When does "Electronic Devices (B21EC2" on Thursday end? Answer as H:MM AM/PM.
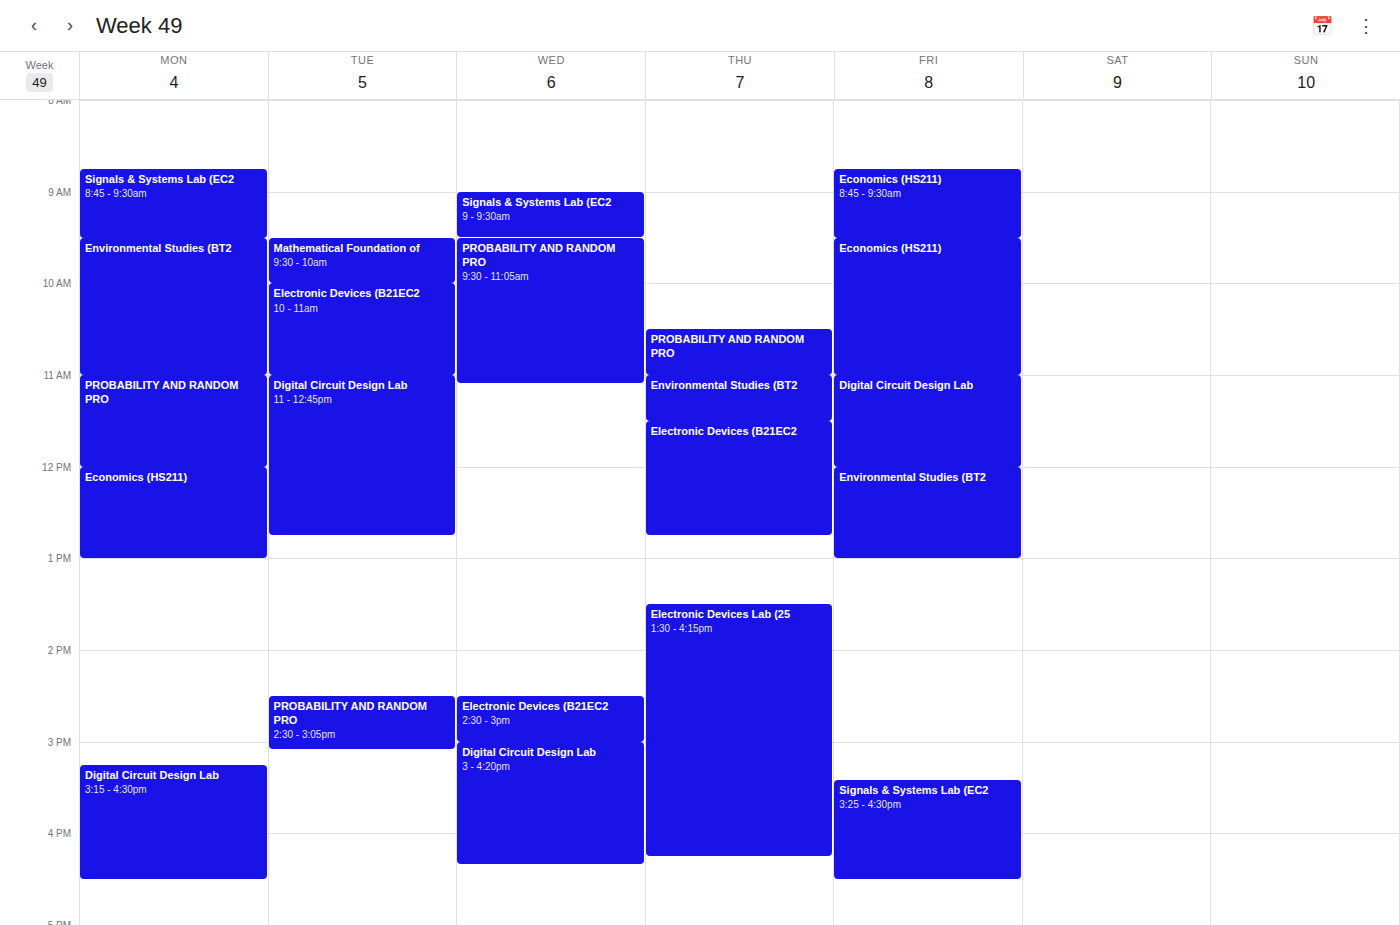
12:45 PM